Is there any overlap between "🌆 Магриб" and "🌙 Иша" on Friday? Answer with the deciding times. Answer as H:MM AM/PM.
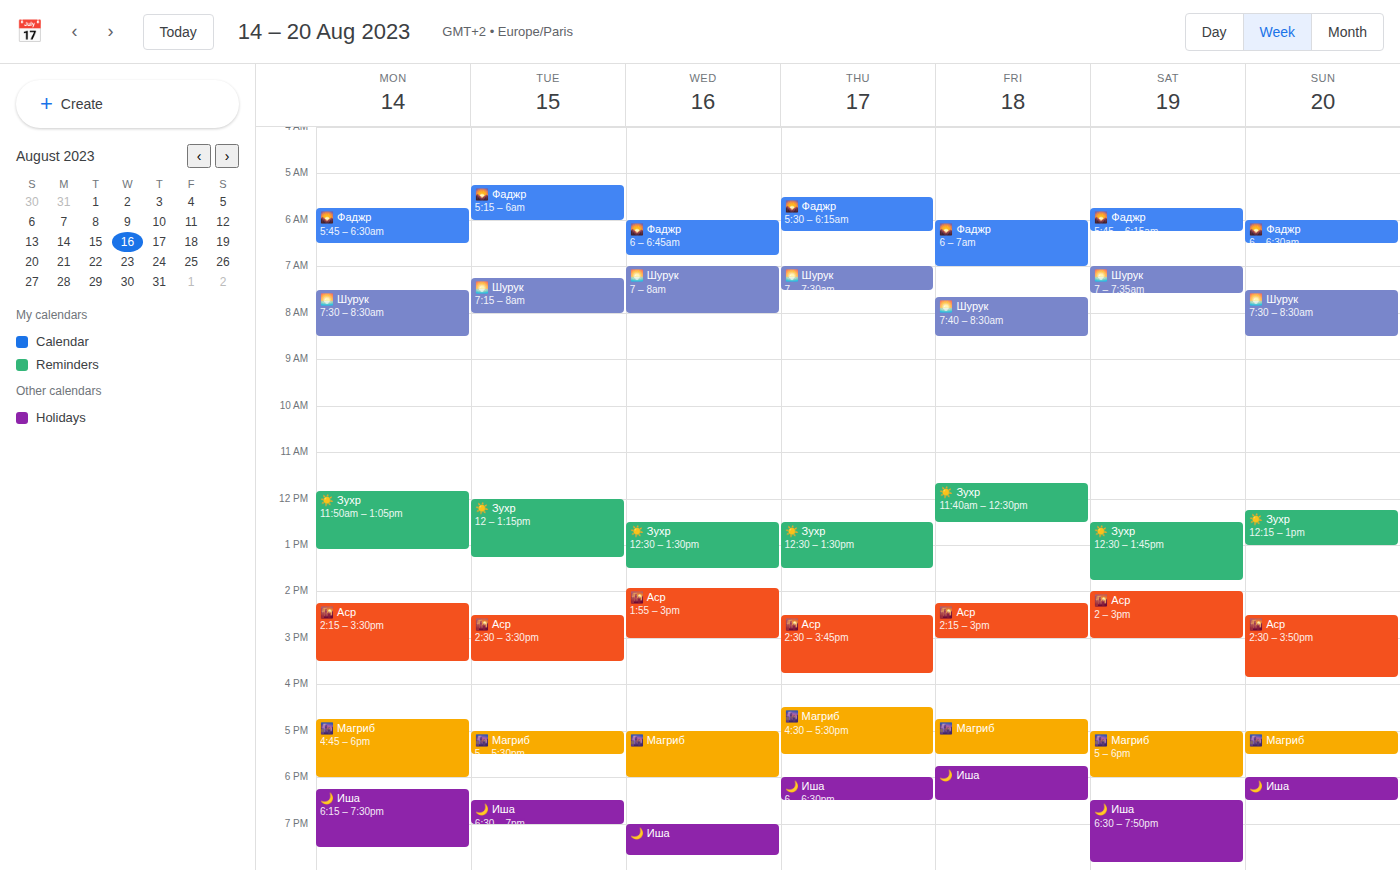
"🌆 Магриб" ends at 5:30 PM and "🌙 Иша" starts at 5:45 PM -- no overlap.